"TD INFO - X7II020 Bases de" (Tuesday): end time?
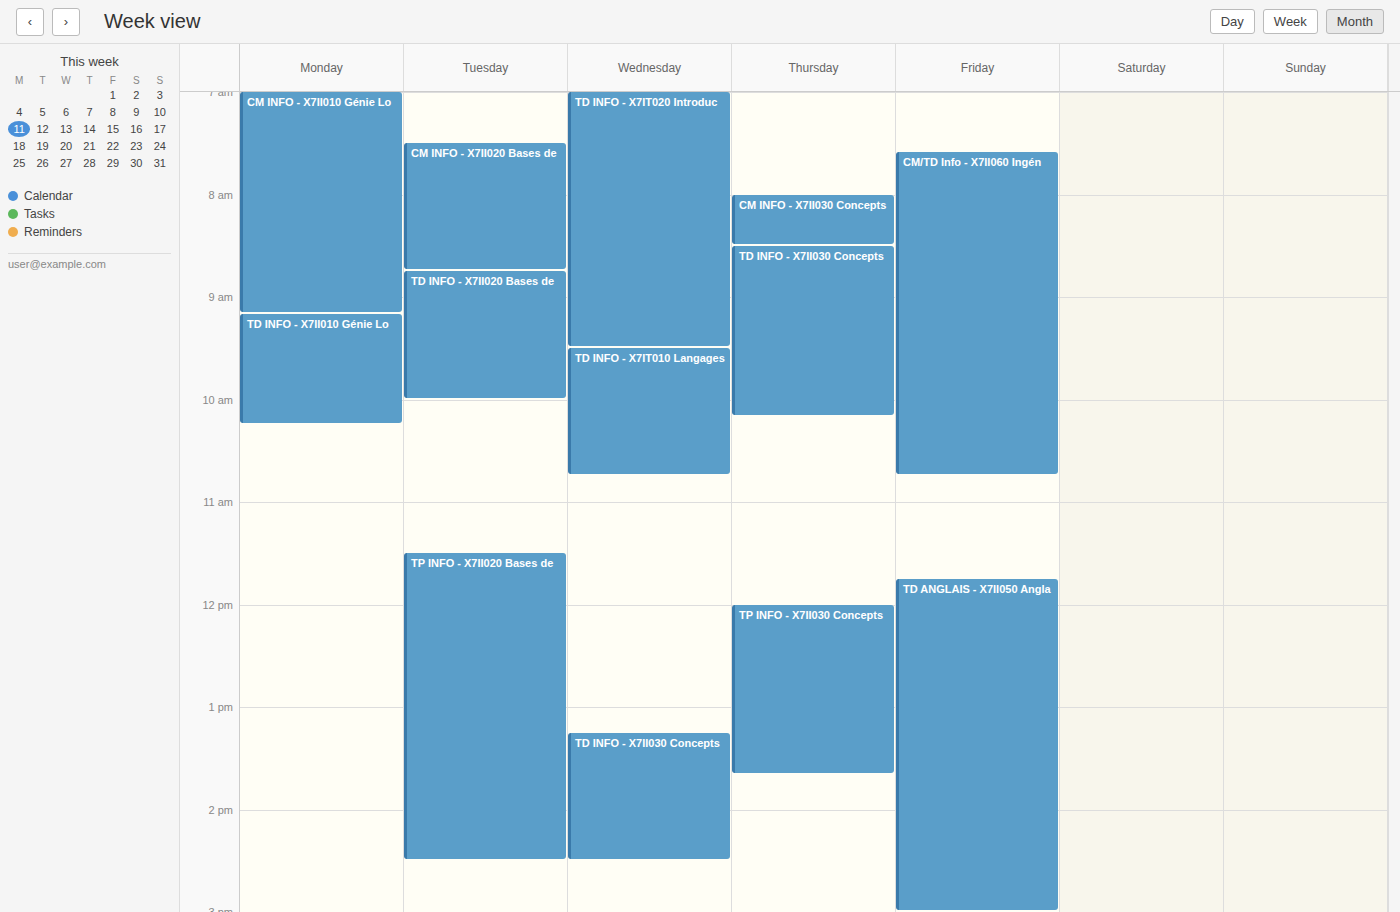
10:00 AM